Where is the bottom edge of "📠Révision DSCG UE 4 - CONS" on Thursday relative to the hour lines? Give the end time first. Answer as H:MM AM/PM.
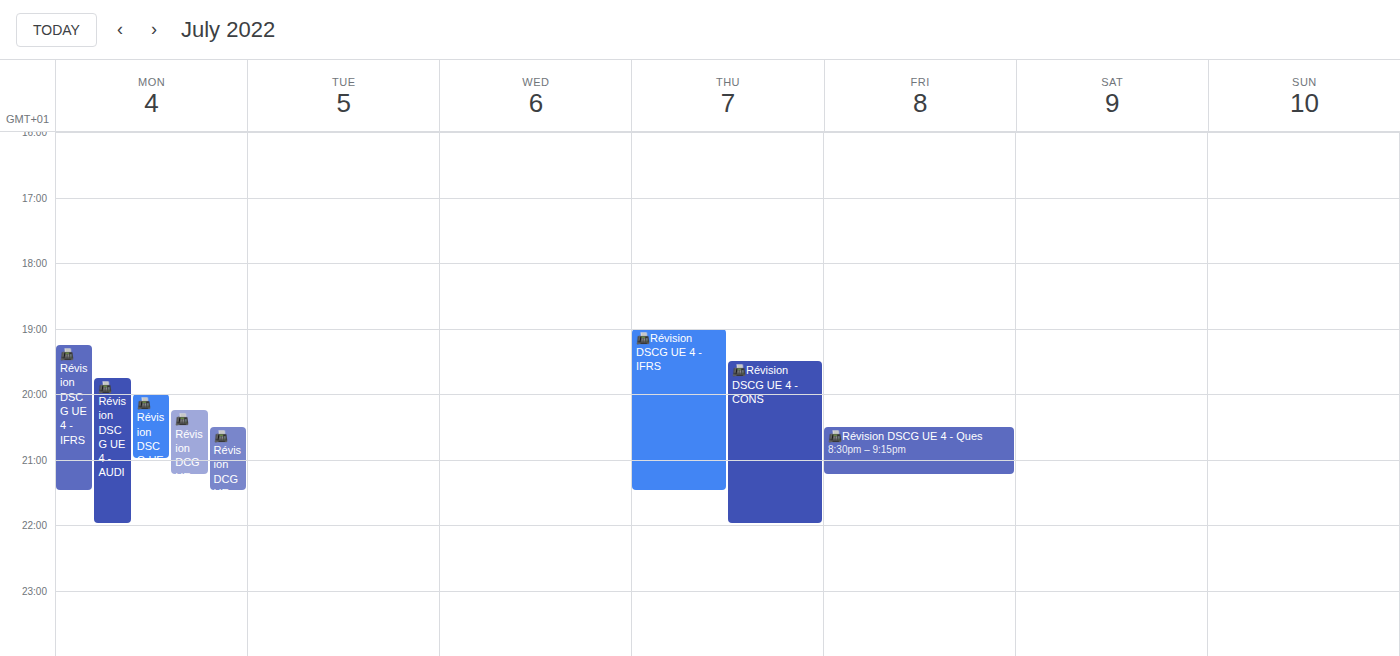
10:00 PM -- exactly on the 10 PM line.